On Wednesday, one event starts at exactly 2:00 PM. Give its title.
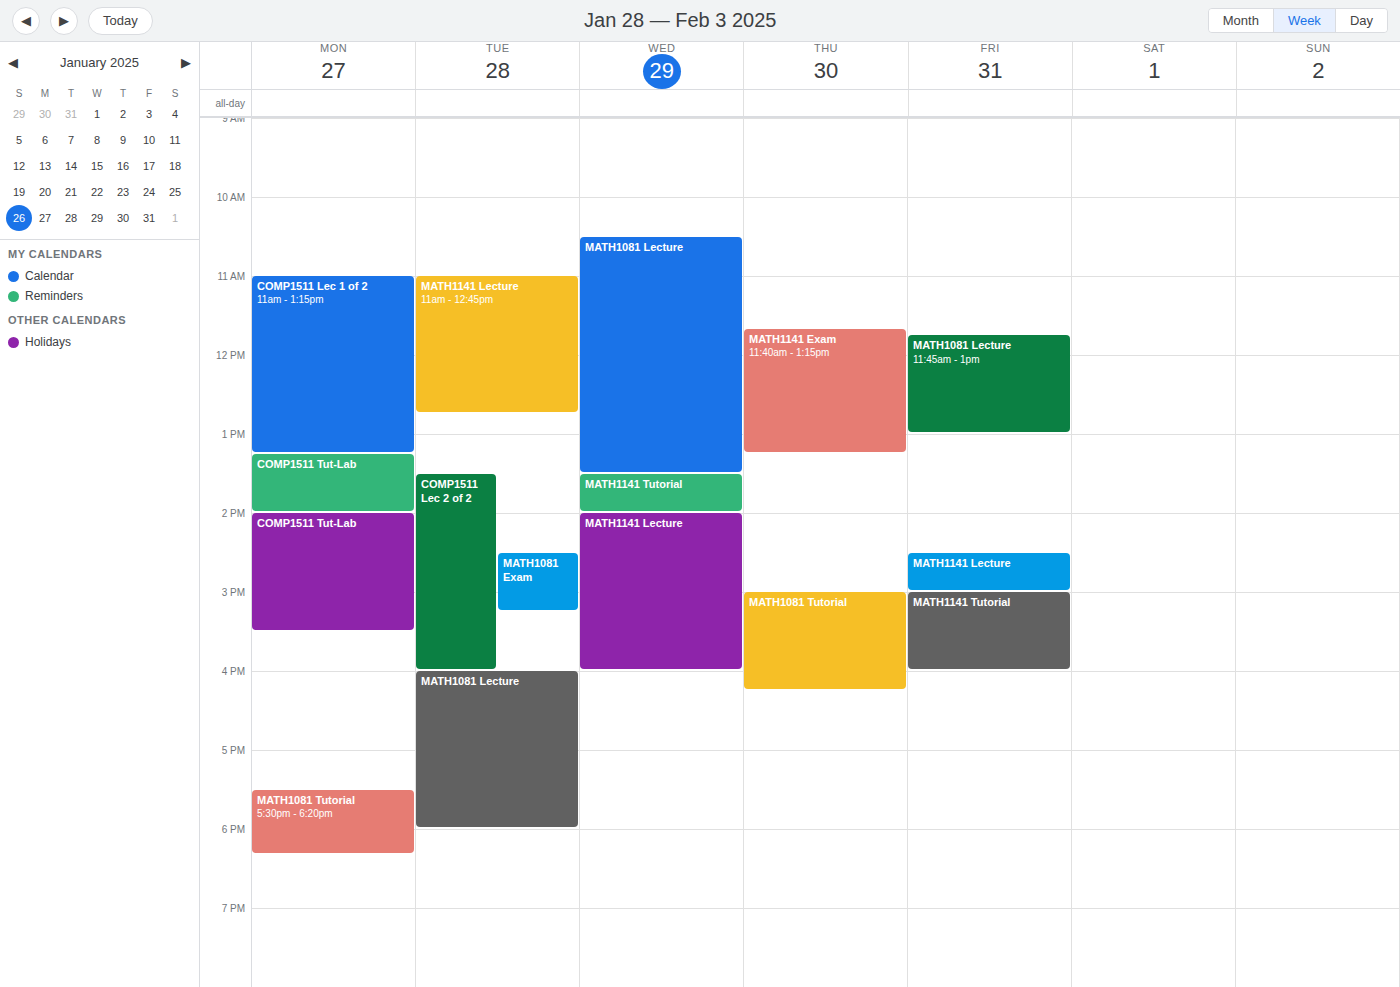
"MATH1141 Lecture"